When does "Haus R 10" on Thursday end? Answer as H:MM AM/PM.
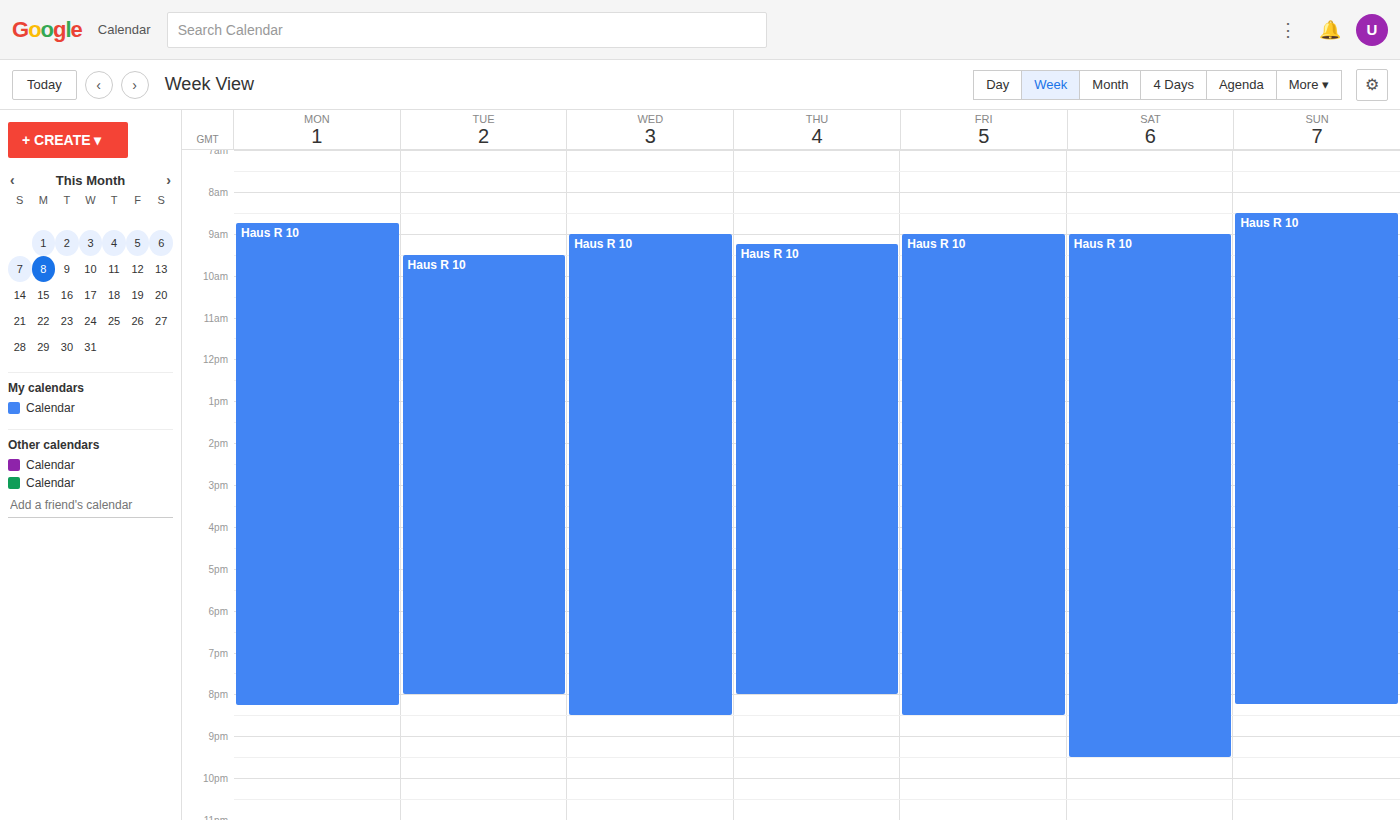
8:00 PM